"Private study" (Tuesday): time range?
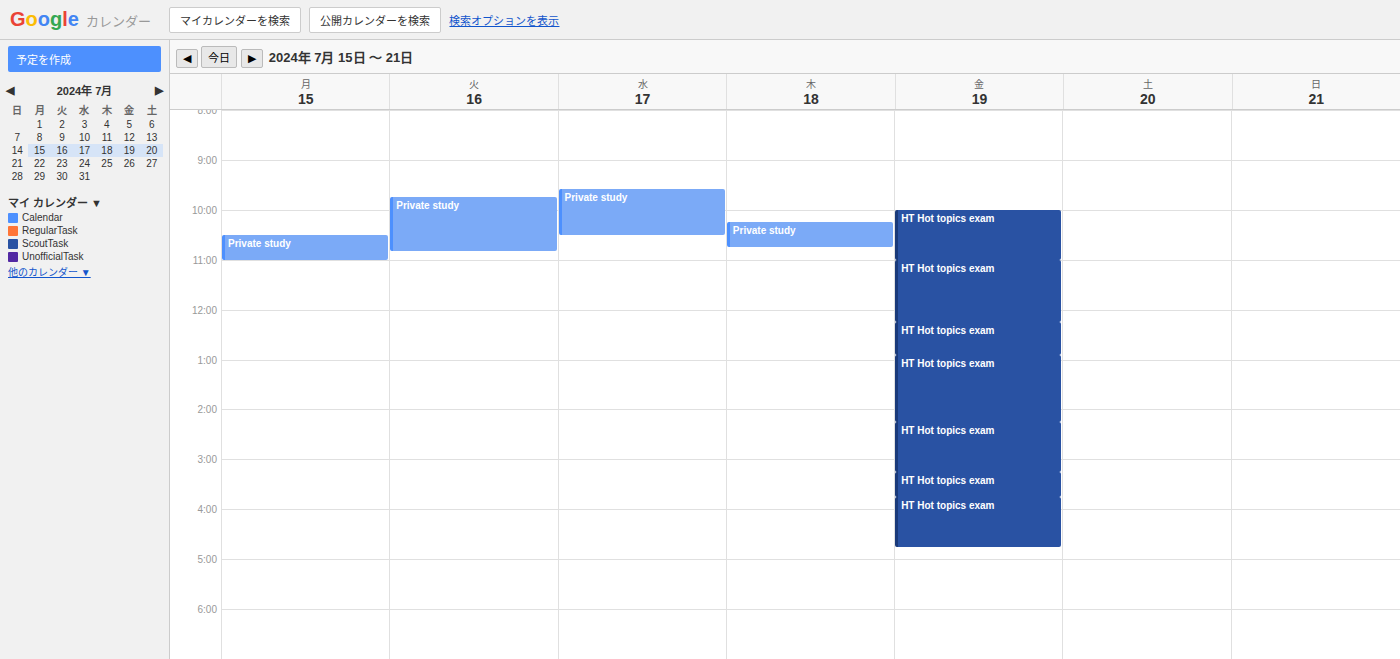
9:45 AM to 10:50 AM